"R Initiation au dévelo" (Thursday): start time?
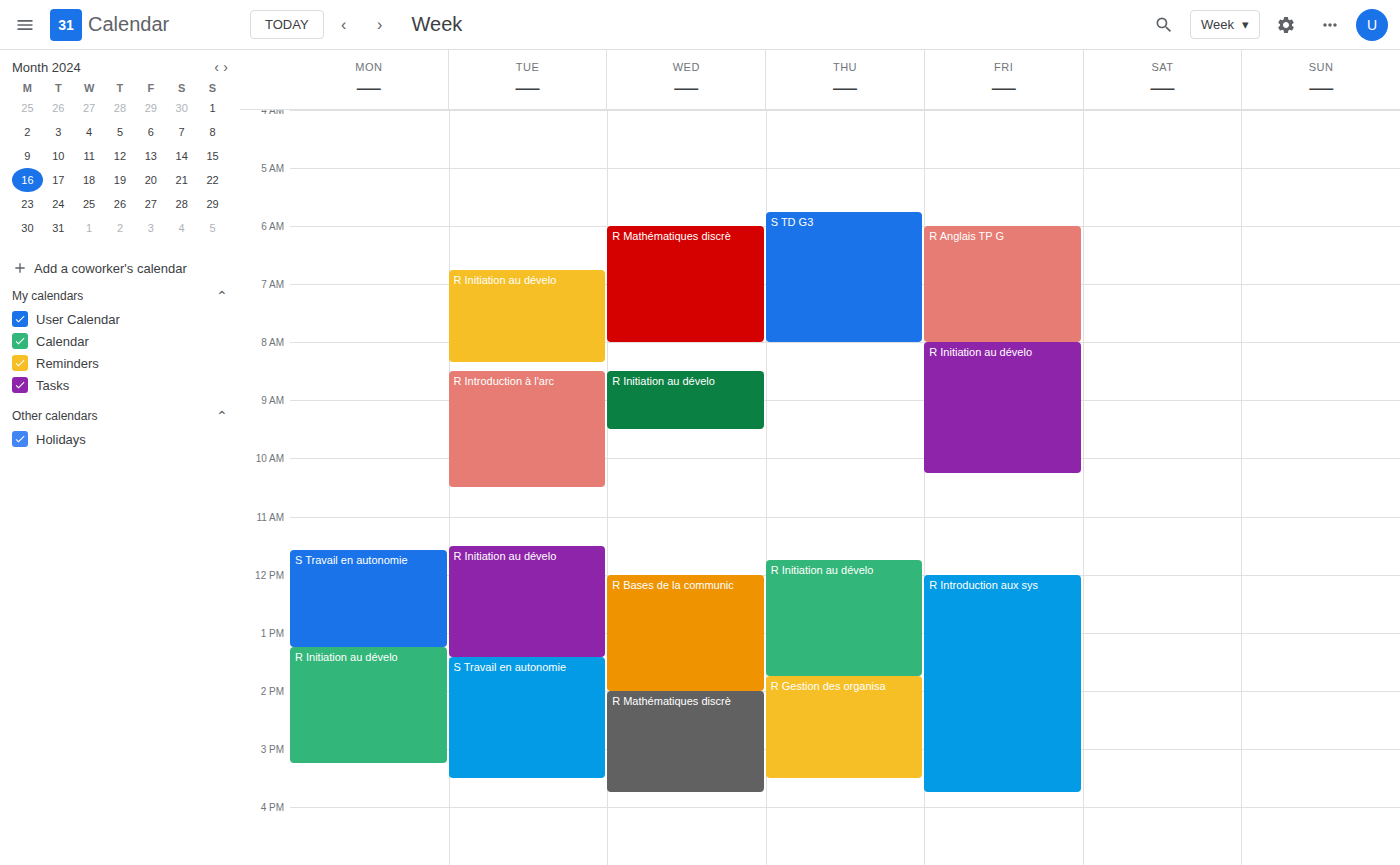
11:45 AM